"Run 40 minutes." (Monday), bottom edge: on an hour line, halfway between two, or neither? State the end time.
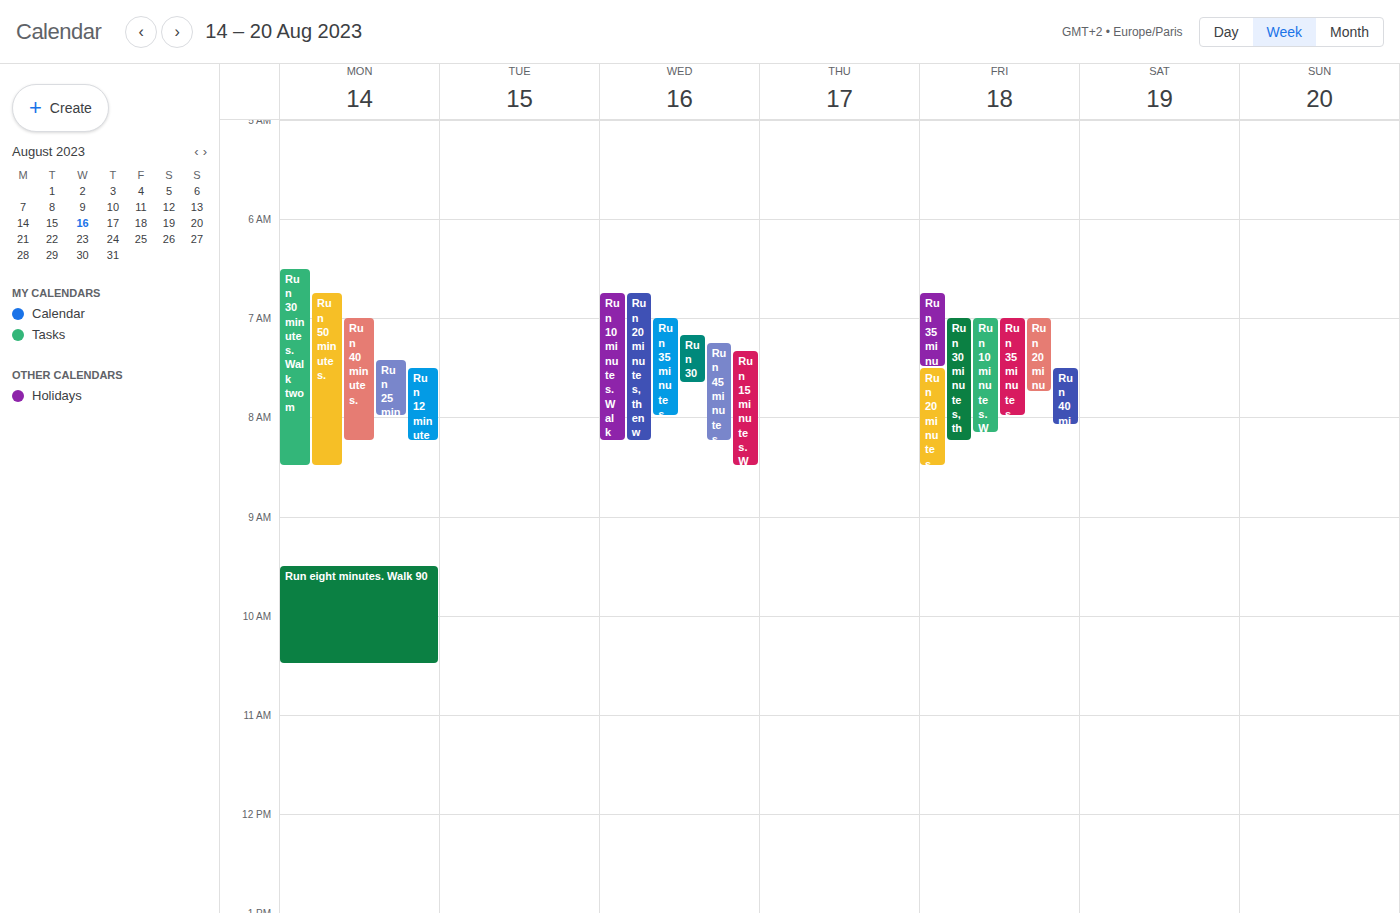
8:15 AM -- neither: a quarter of the way from the 8 AM line to the 9 AM line.